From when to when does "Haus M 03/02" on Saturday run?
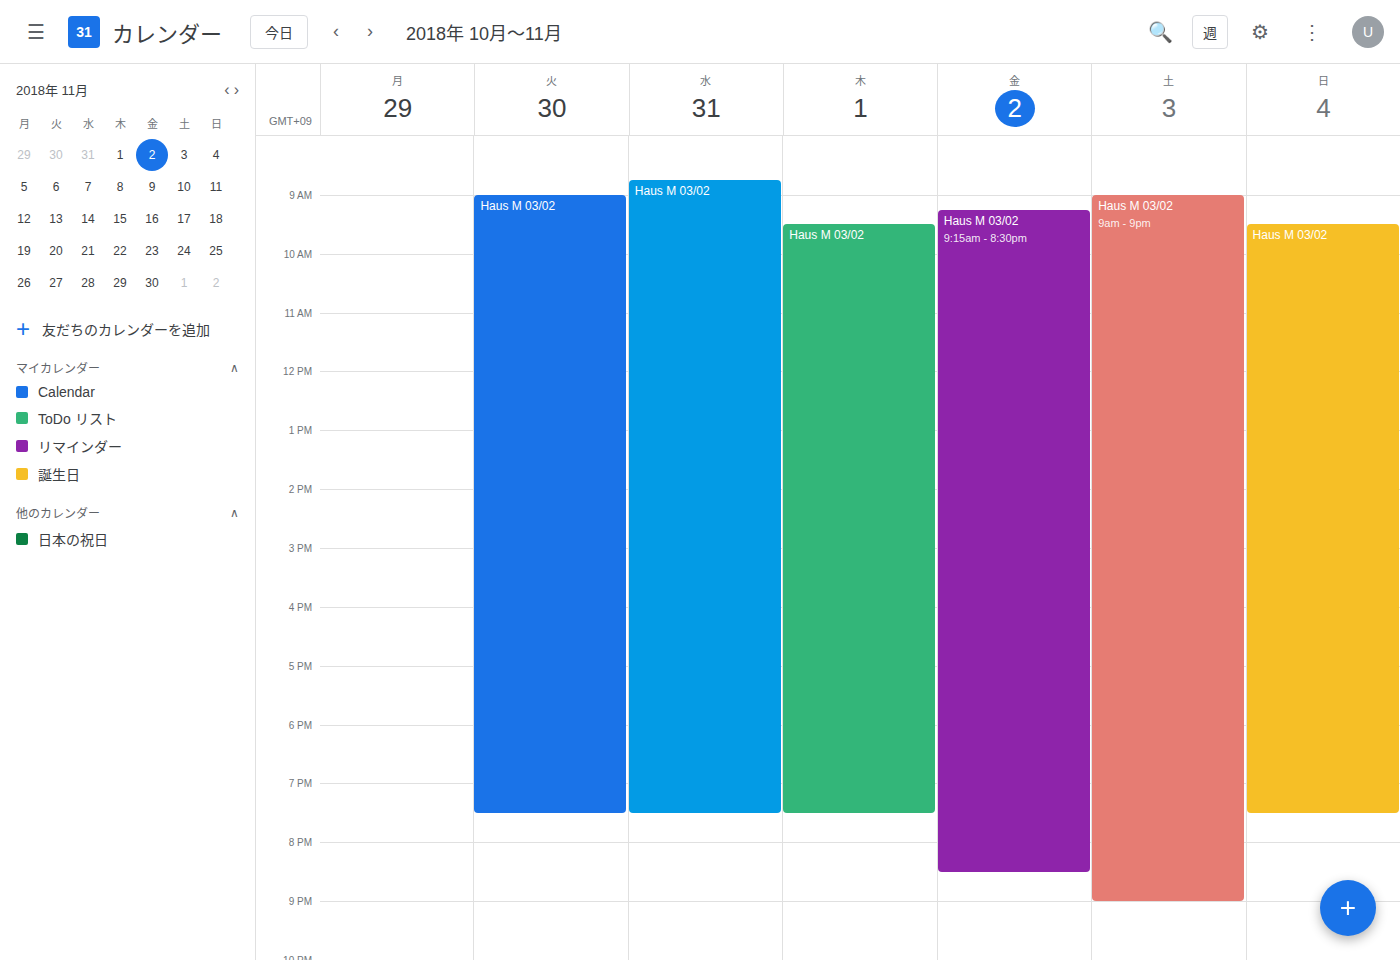
9:00 AM to 9:00 PM